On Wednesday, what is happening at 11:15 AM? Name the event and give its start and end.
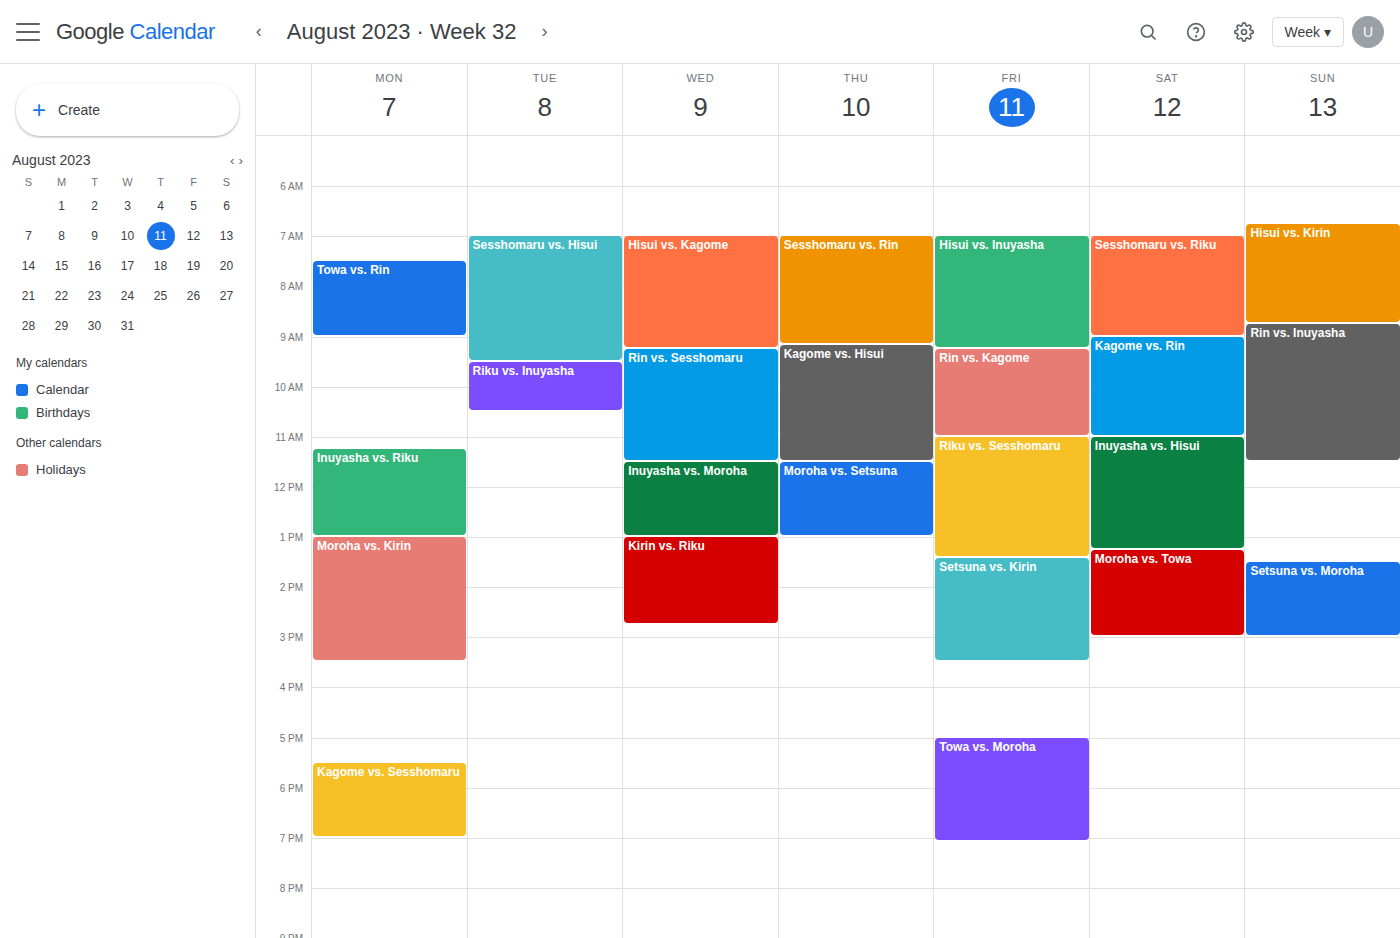
"Rin vs. Sesshomaru", 9:15 AM to 11:30 AM